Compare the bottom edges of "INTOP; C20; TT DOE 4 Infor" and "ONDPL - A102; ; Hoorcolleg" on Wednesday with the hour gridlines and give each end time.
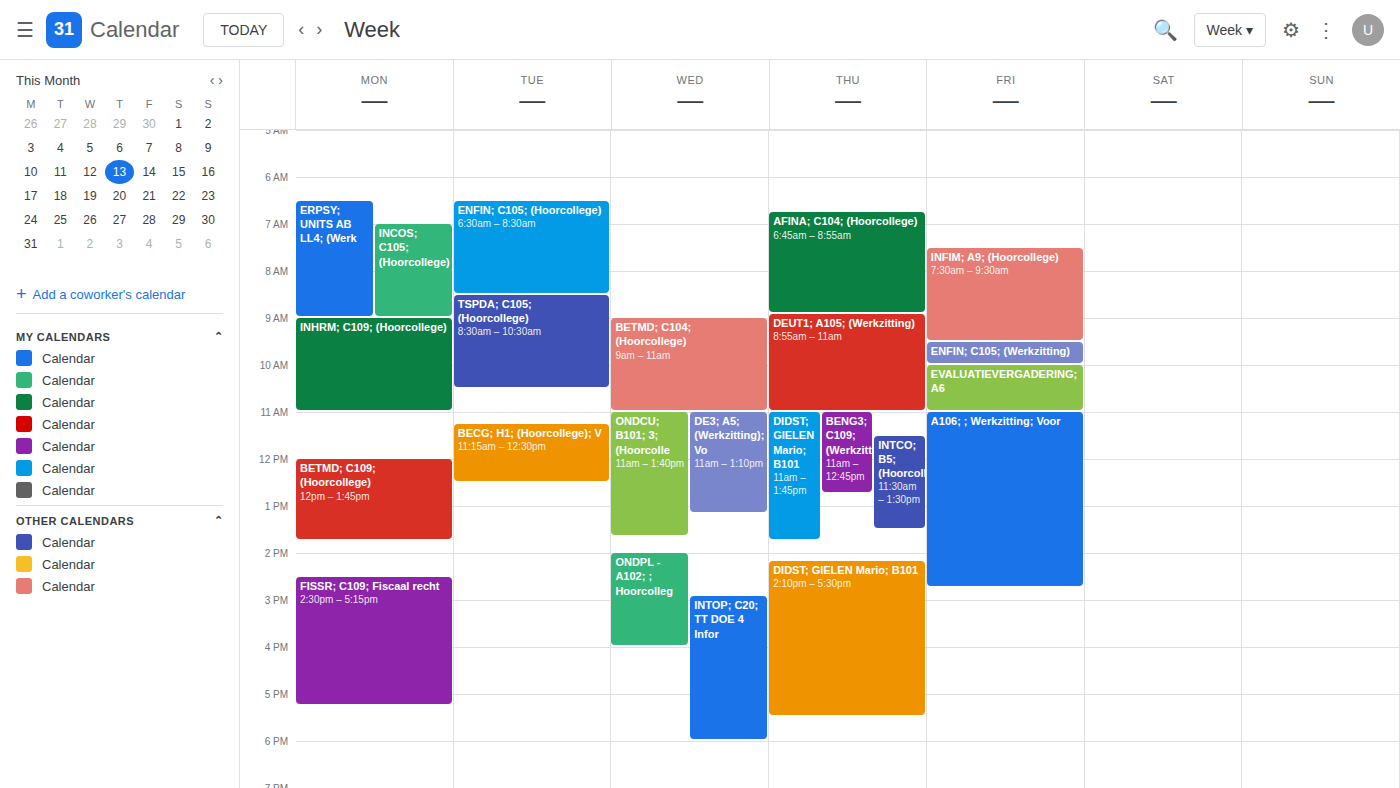
"INTOP; C20; TT DOE 4 Infor": 6:00 PM, exactly on the 6 PM line. "ONDPL - A102; ; Hoorcolleg": 4:00 PM, exactly on the 4 PM line.